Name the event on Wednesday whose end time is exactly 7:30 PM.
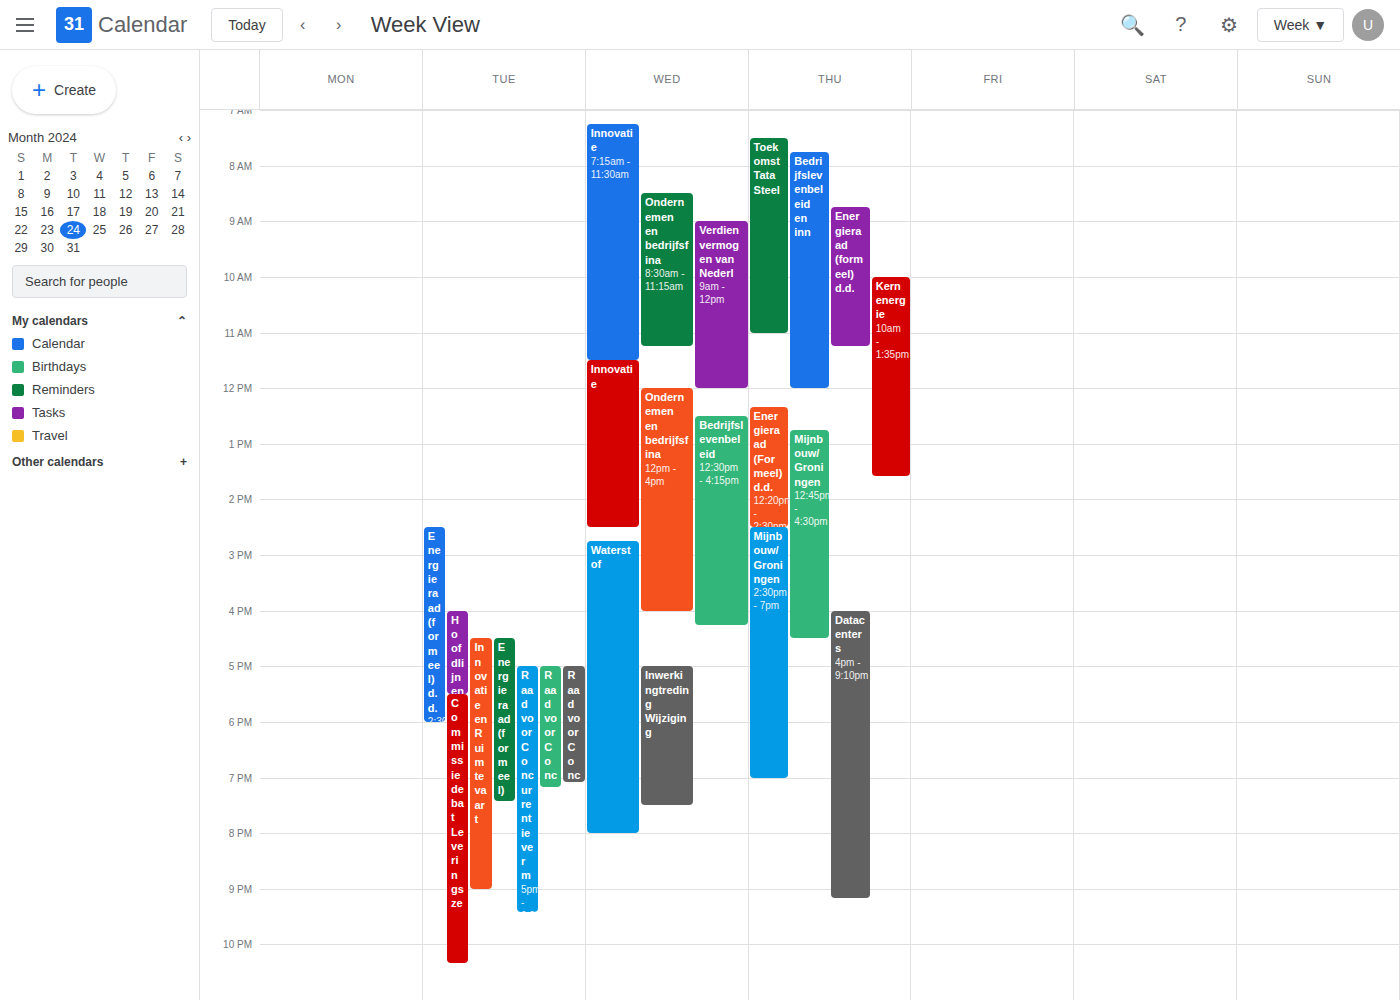
"Inwerkingtreding Wijziging"